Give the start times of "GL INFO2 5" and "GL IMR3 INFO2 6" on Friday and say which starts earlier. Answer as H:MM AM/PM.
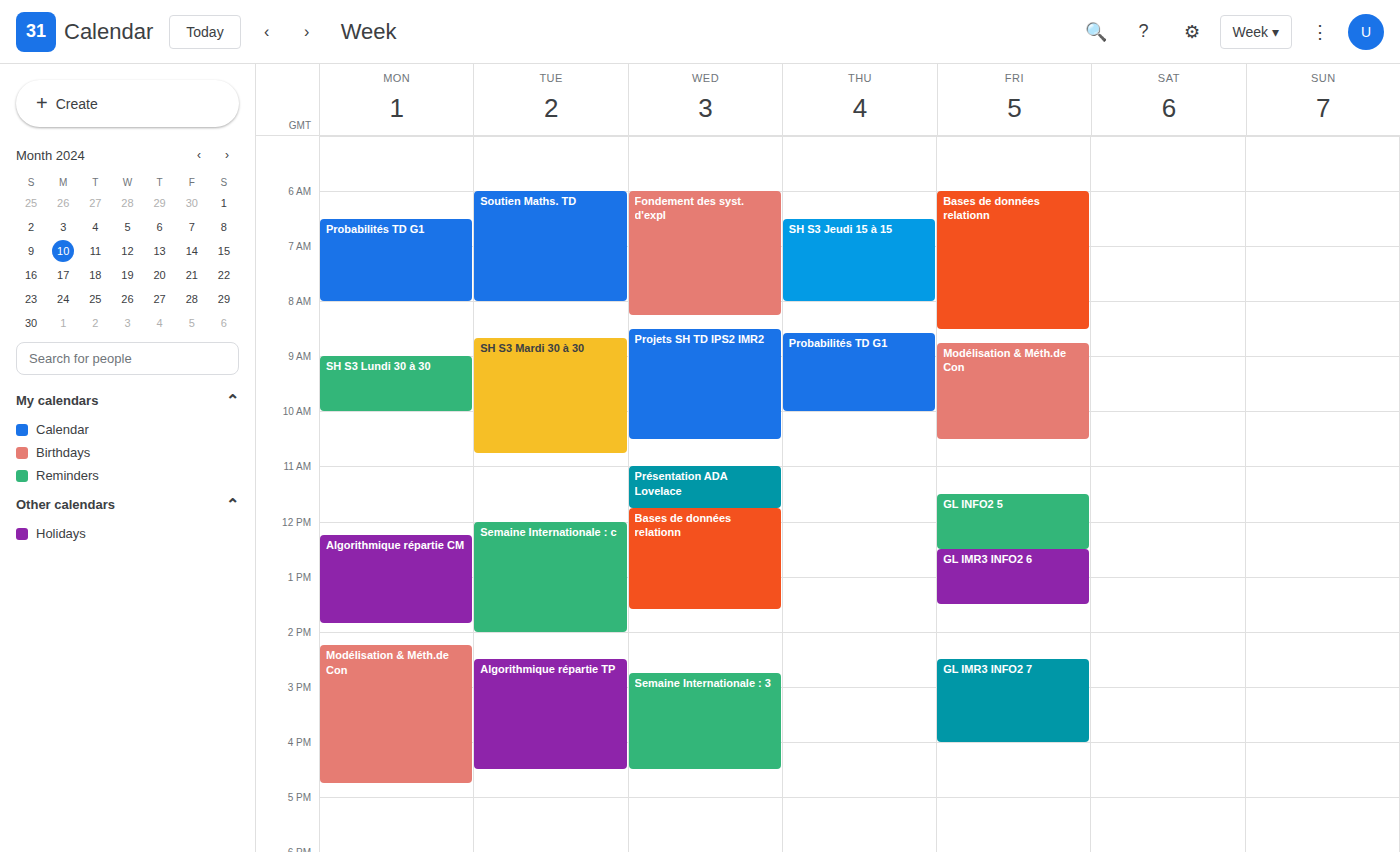
"GL INFO2 5" 11:30 AM; "GL IMR3 INFO2 6" 12:30 PM.